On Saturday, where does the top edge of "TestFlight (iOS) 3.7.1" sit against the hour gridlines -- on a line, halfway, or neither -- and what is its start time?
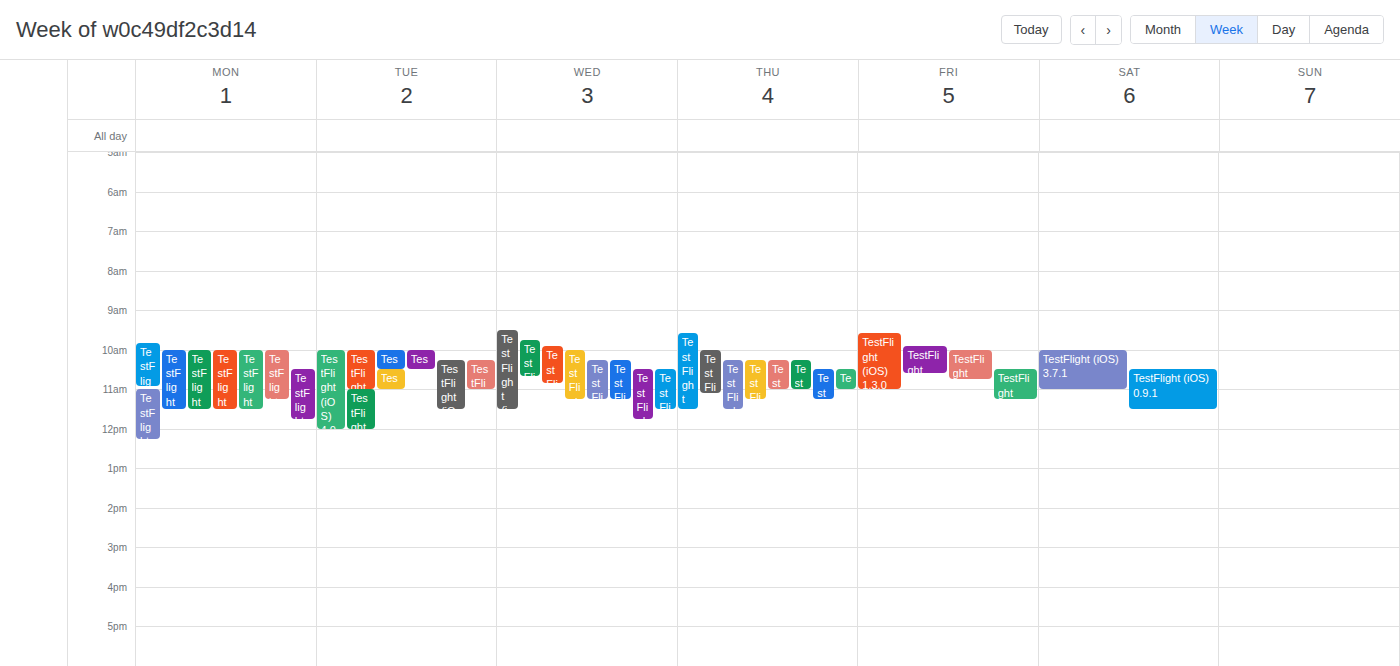
10:00 -- exactly on the 10:00 line.